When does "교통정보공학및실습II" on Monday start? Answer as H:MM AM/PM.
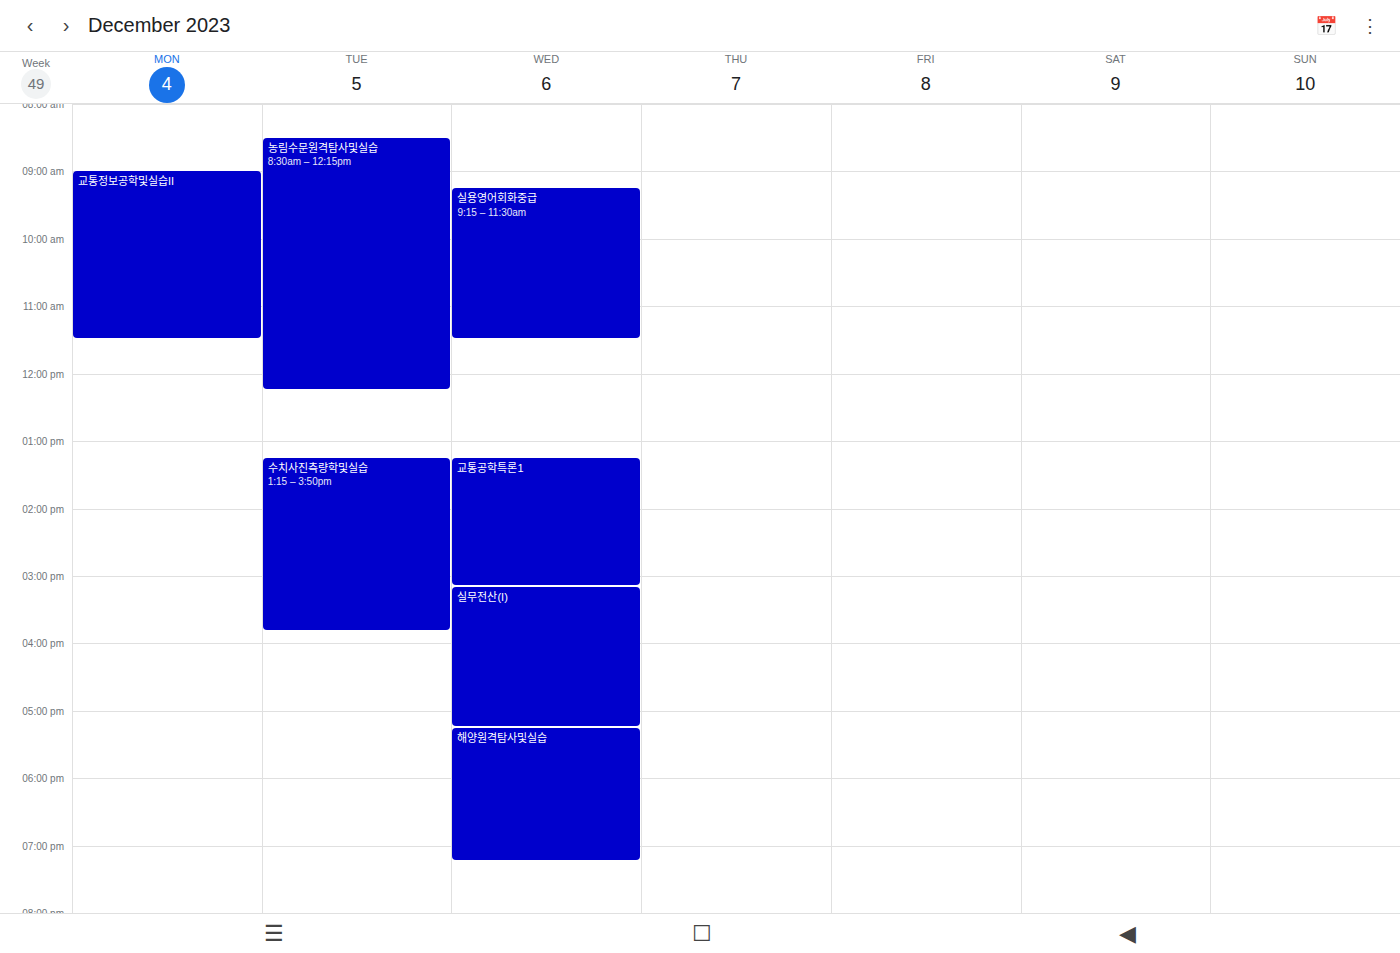
9:00 AM